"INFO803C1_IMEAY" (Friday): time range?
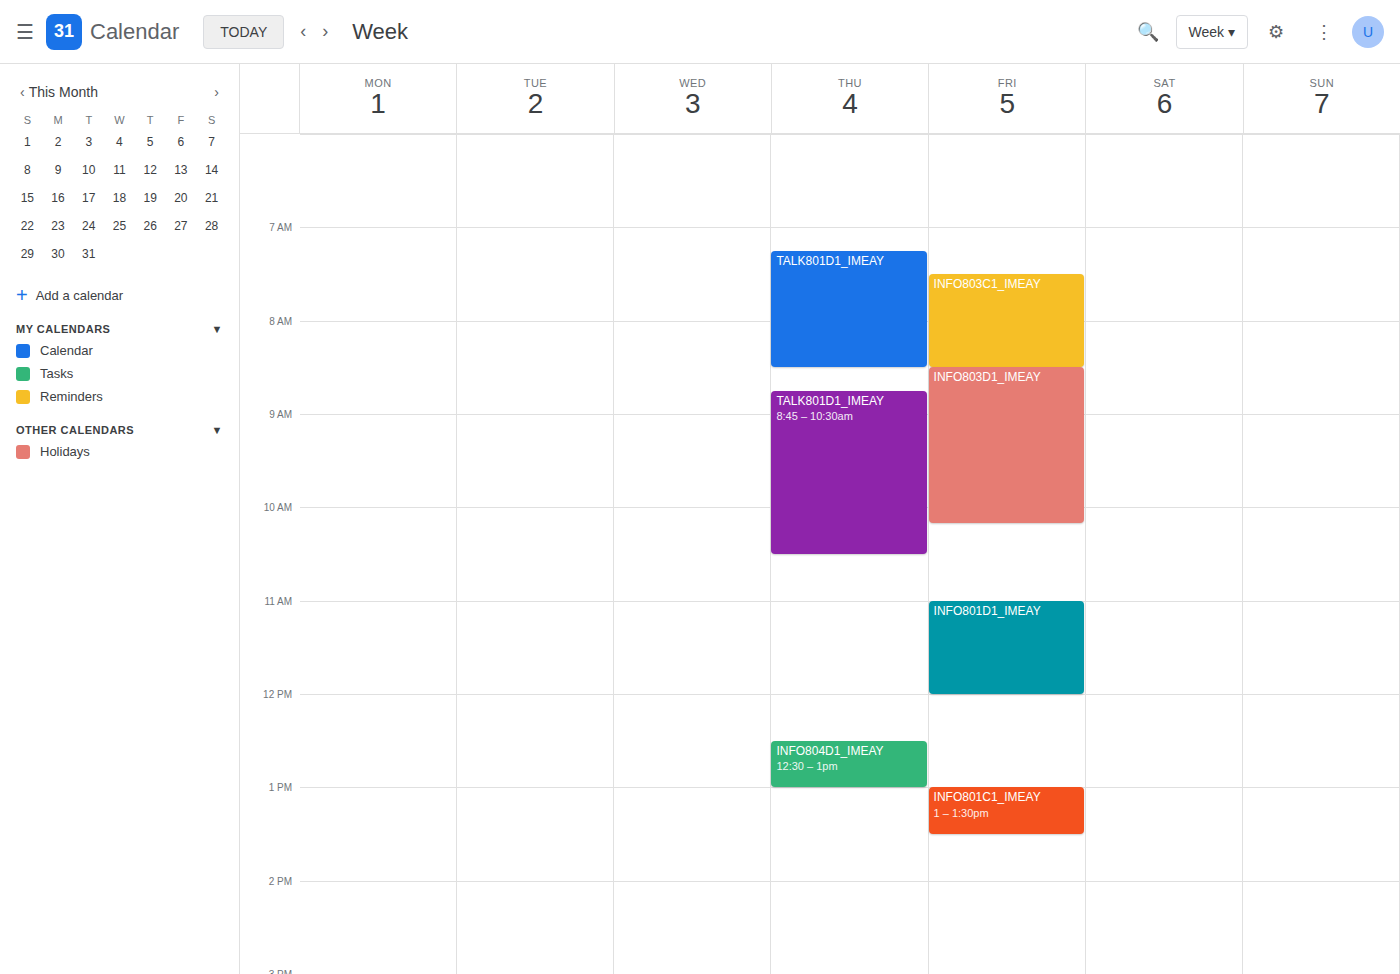
7:30 AM to 8:30 AM